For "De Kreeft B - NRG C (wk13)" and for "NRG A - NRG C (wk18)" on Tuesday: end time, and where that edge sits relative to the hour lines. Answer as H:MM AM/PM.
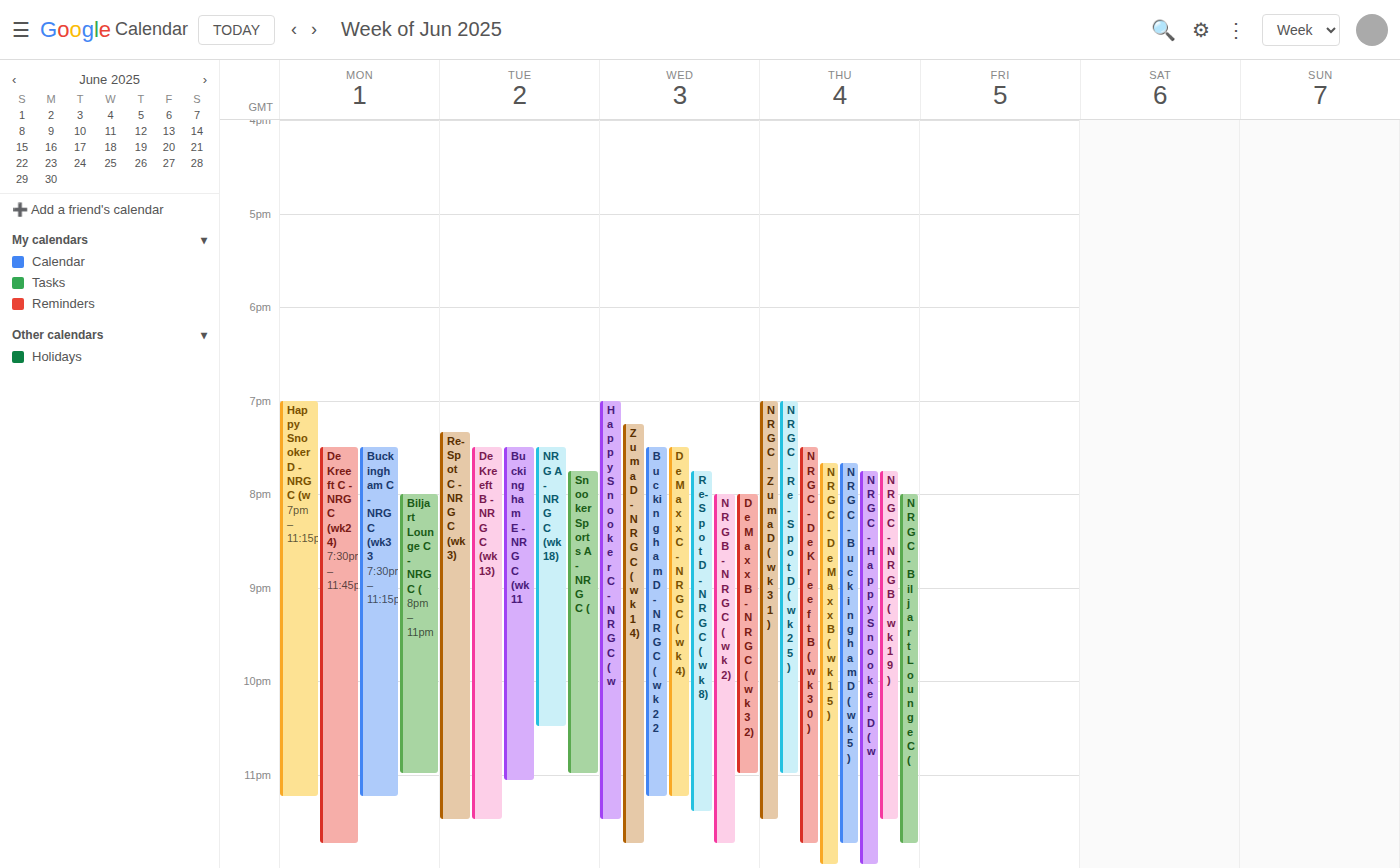
"De Kreeft B - NRG C (wk13)": 11:30 PM, halfway between the 11 PM and 12 AM lines. "NRG A - NRG C (wk18)": 10:30 PM, halfway between the 10 PM and 11 PM lines.